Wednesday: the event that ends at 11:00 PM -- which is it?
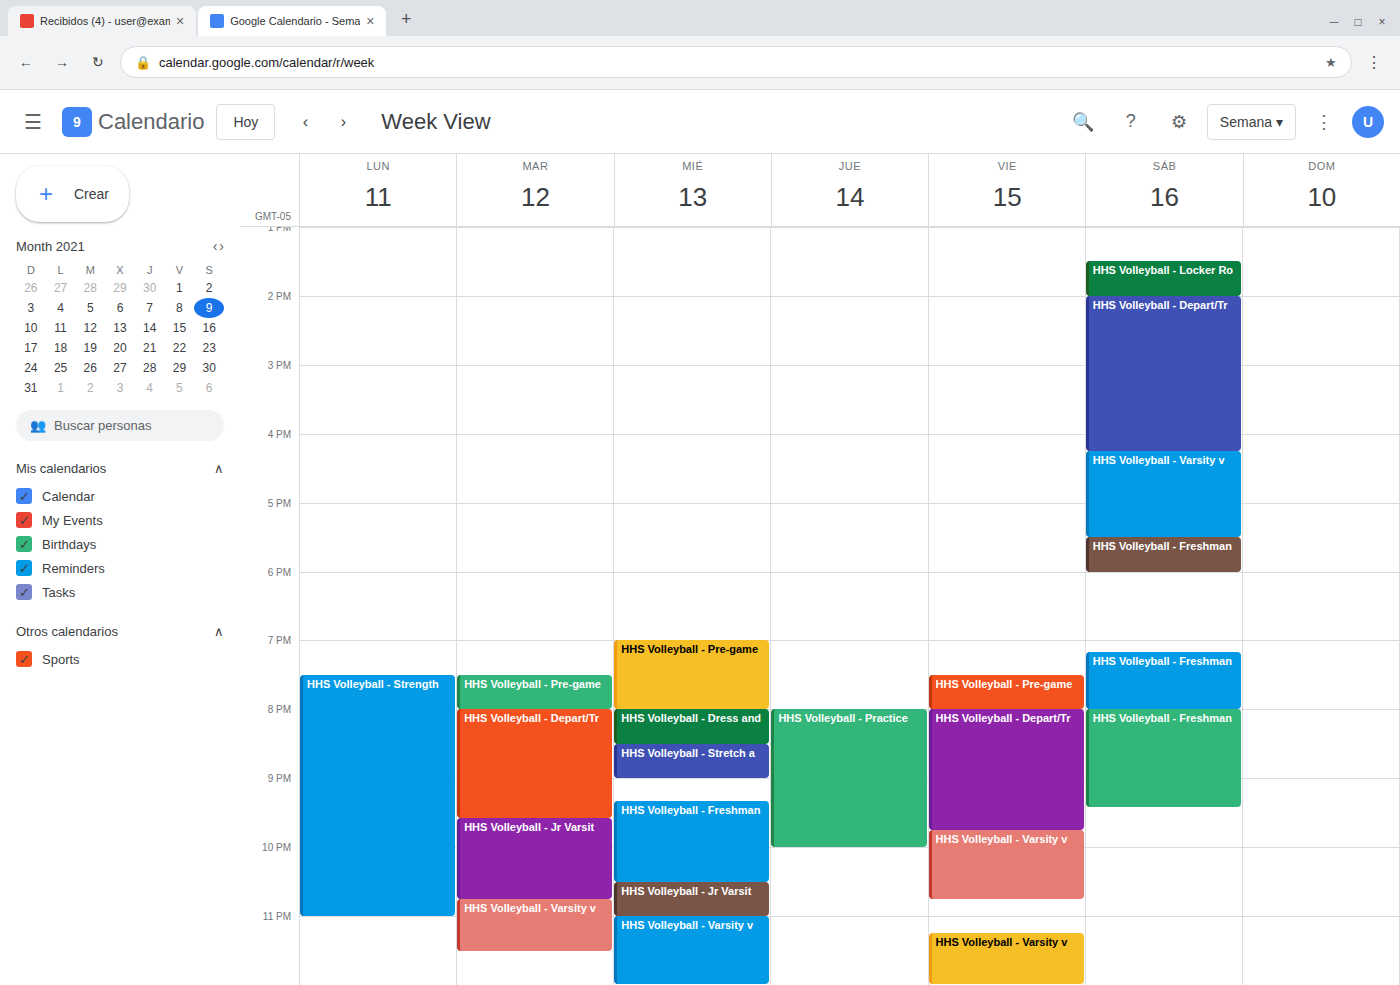
"HHS Volleyball - Jr Varsit"